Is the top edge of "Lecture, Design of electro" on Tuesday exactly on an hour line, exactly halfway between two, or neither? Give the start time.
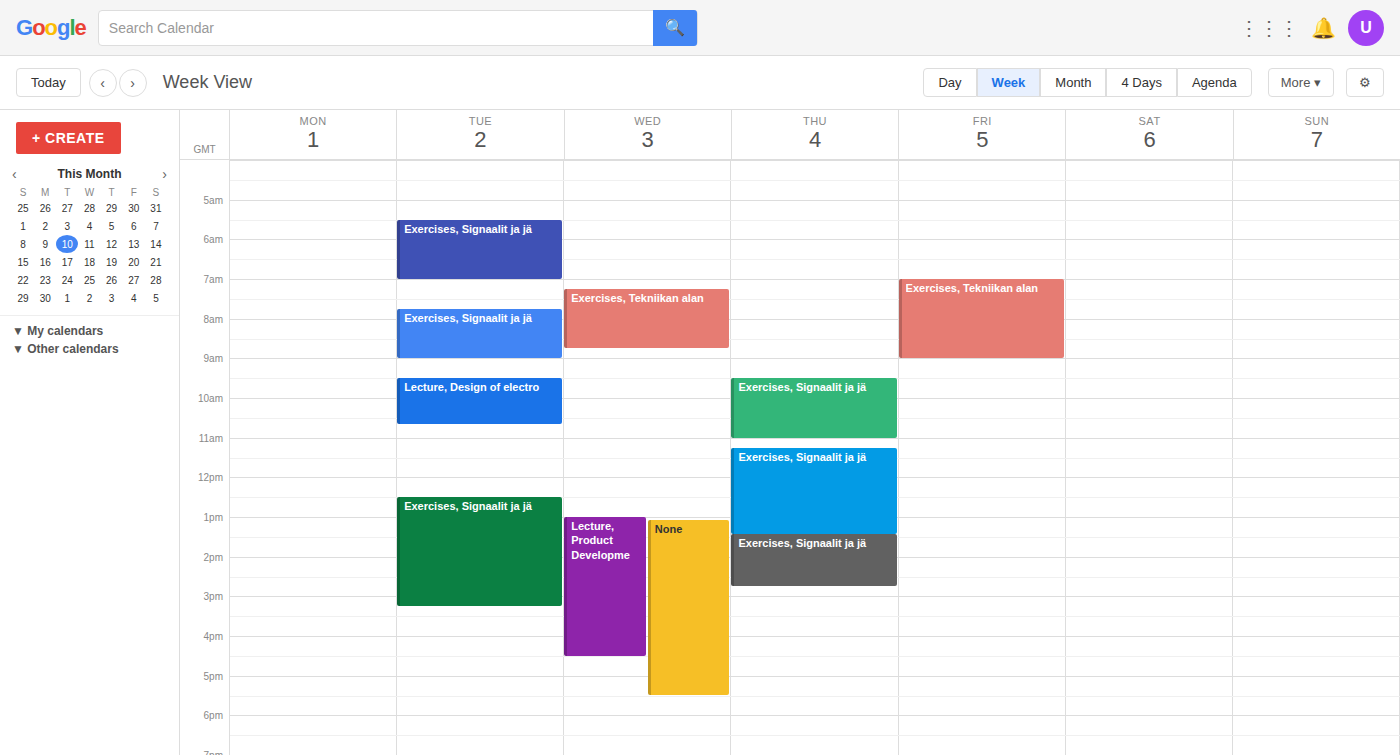
9:30 AM -- halfway between the 9 AM and 10 AM lines.